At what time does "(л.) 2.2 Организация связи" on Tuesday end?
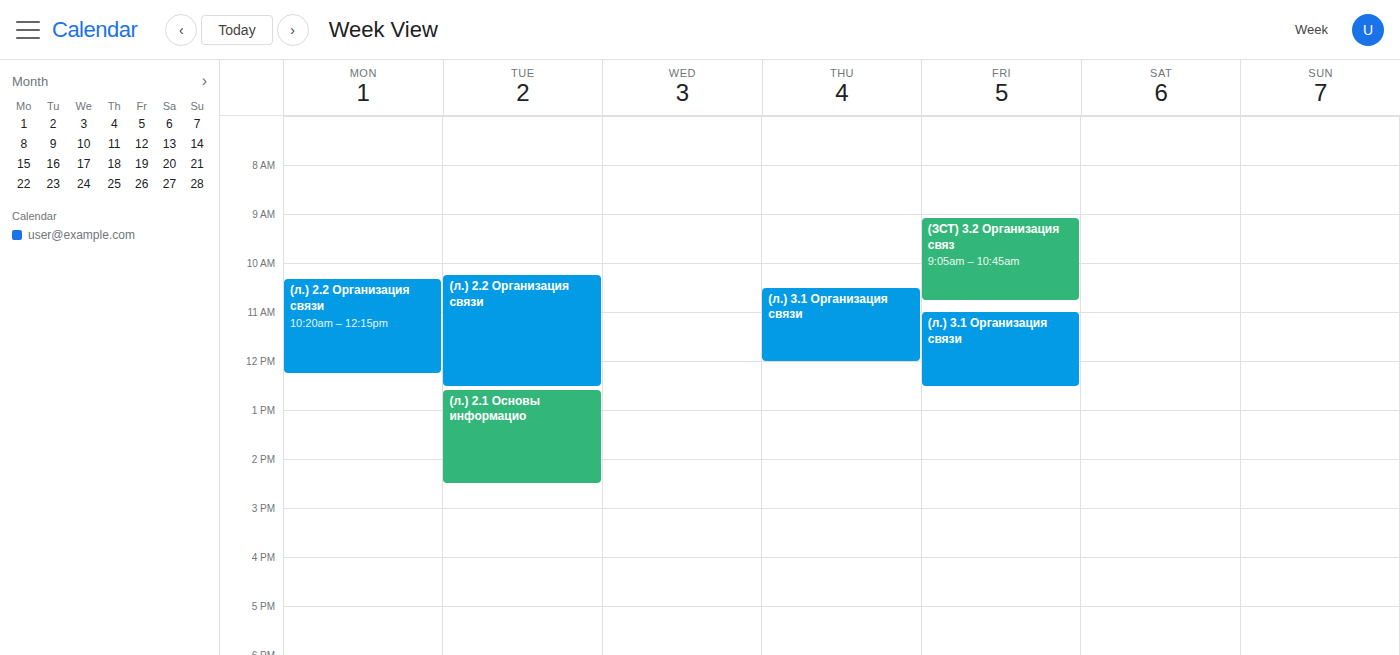
12:30 PM